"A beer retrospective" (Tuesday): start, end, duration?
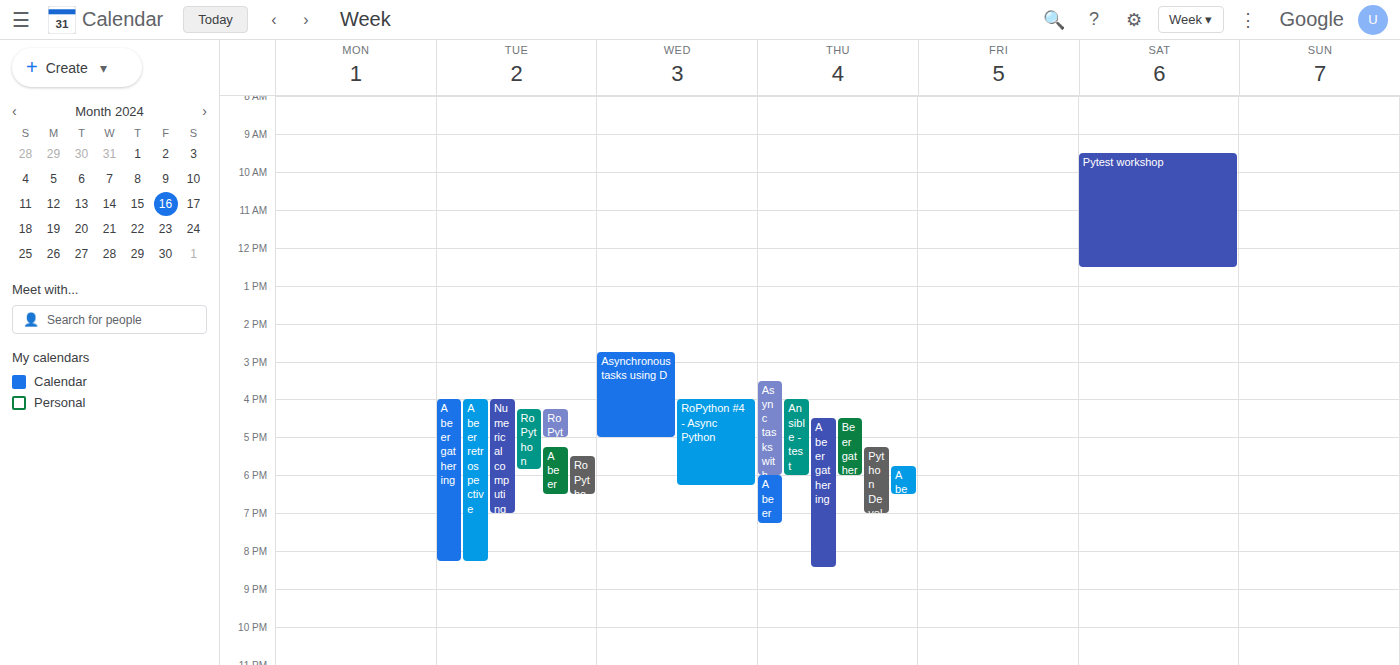
4:00 PM to 8:15 PM, 4 hours 15 minutes